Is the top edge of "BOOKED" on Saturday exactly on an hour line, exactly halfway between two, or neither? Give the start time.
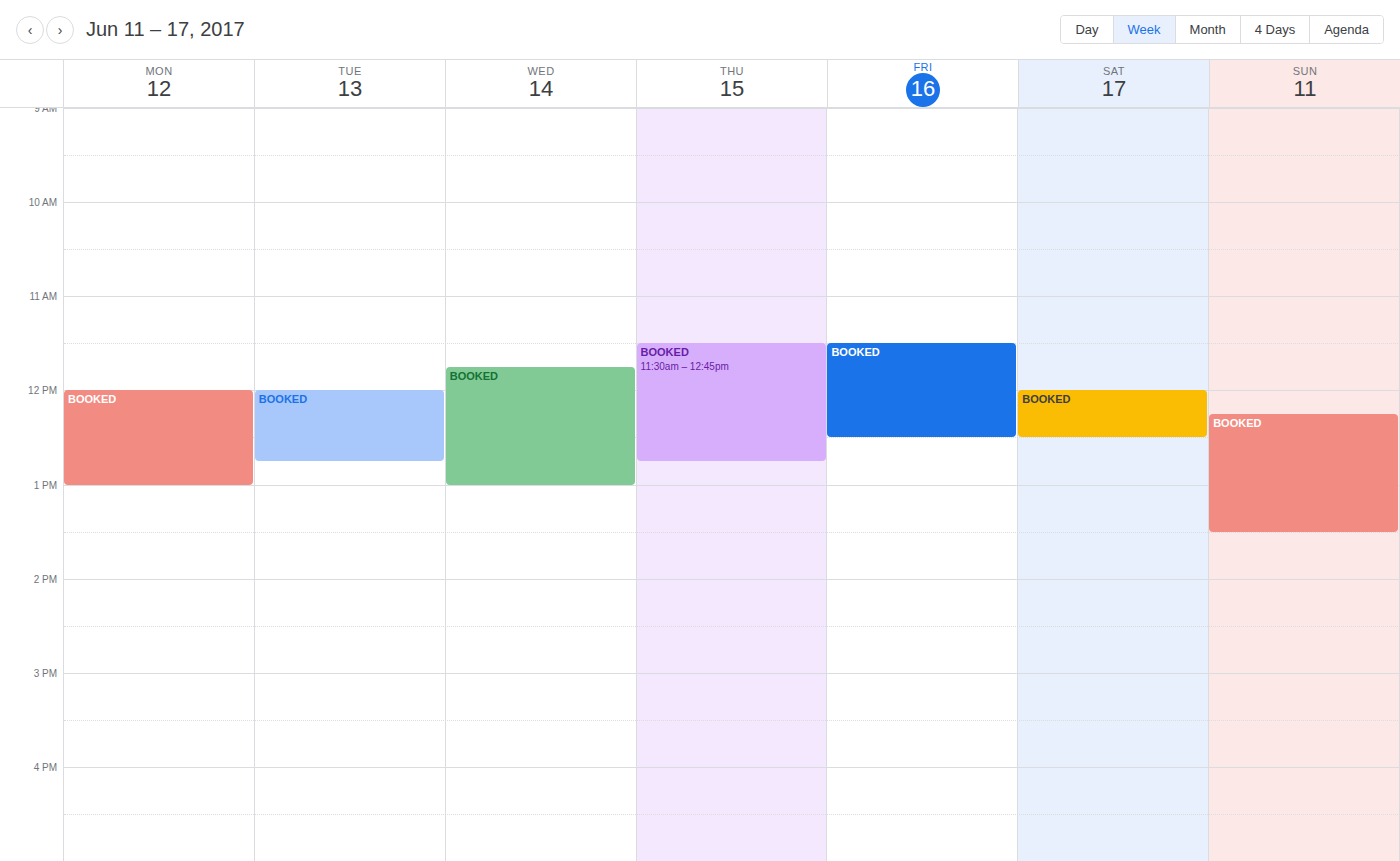
12:00 PM -- exactly on the 12 PM line.